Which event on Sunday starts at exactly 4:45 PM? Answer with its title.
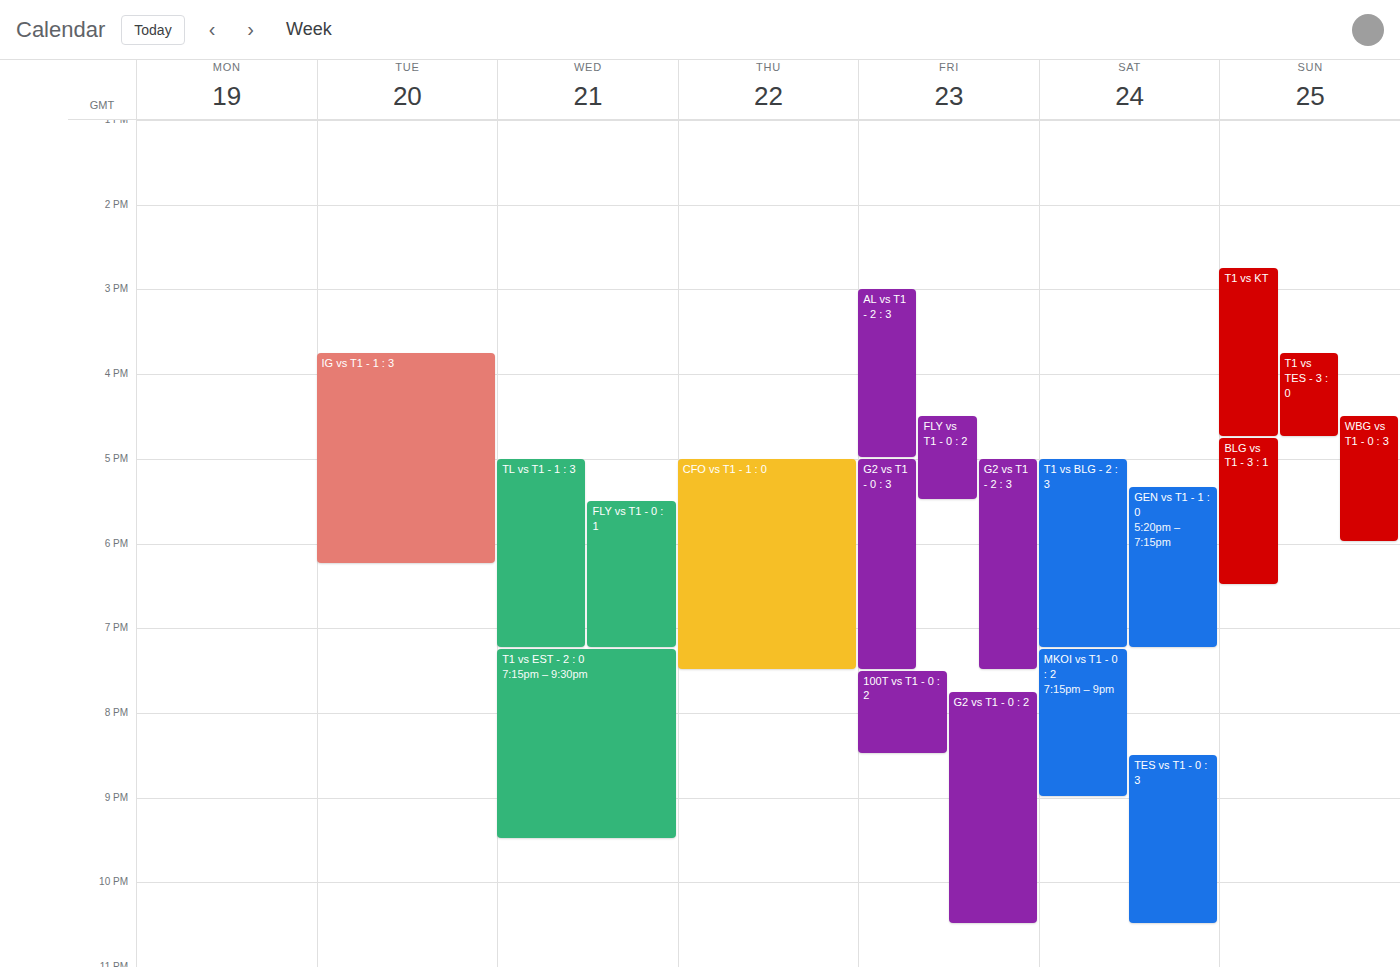
"BLG vs T1 - 3 : 1"